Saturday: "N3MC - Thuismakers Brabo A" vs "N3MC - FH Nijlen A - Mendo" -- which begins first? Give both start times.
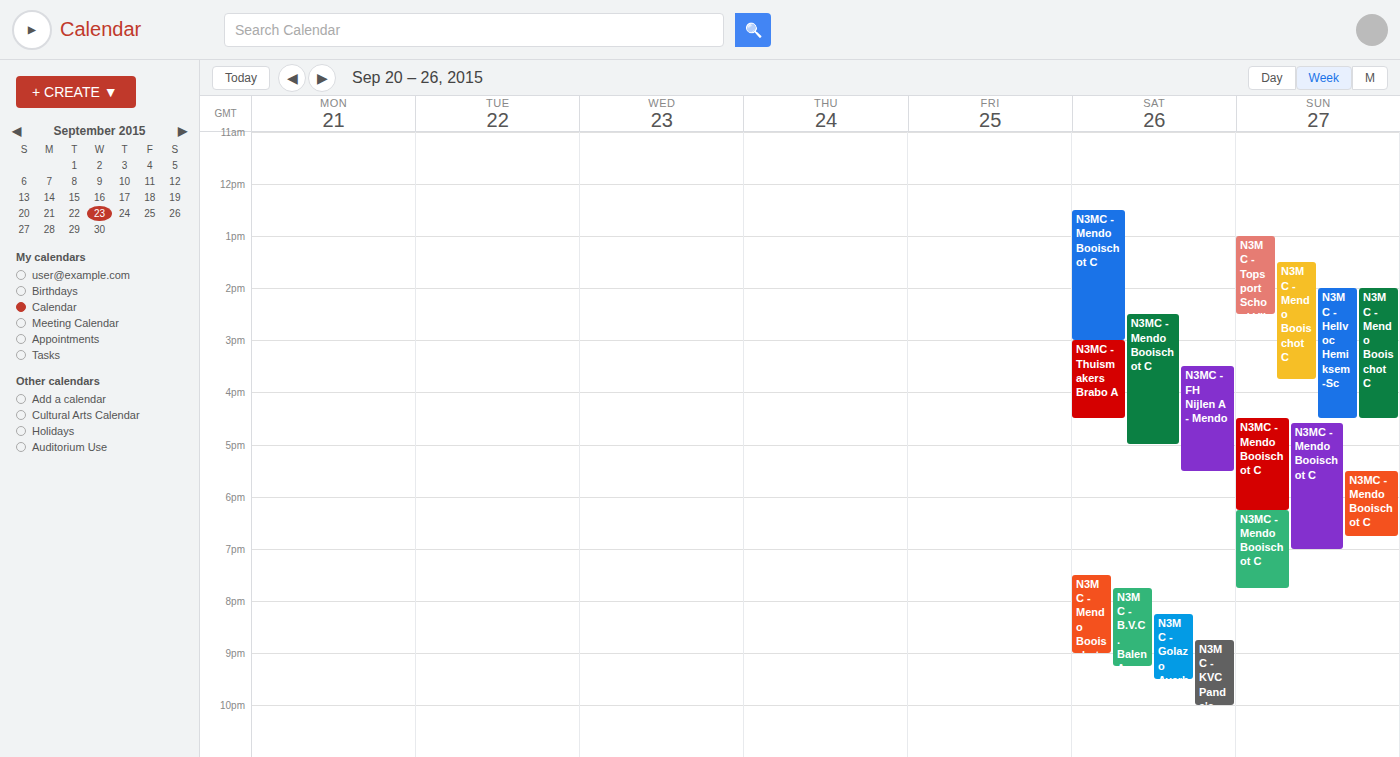
"N3MC - Thuismakers Brabo A" 3:00 PM; "N3MC - FH Nijlen A - Mendo" 3:30 PM.